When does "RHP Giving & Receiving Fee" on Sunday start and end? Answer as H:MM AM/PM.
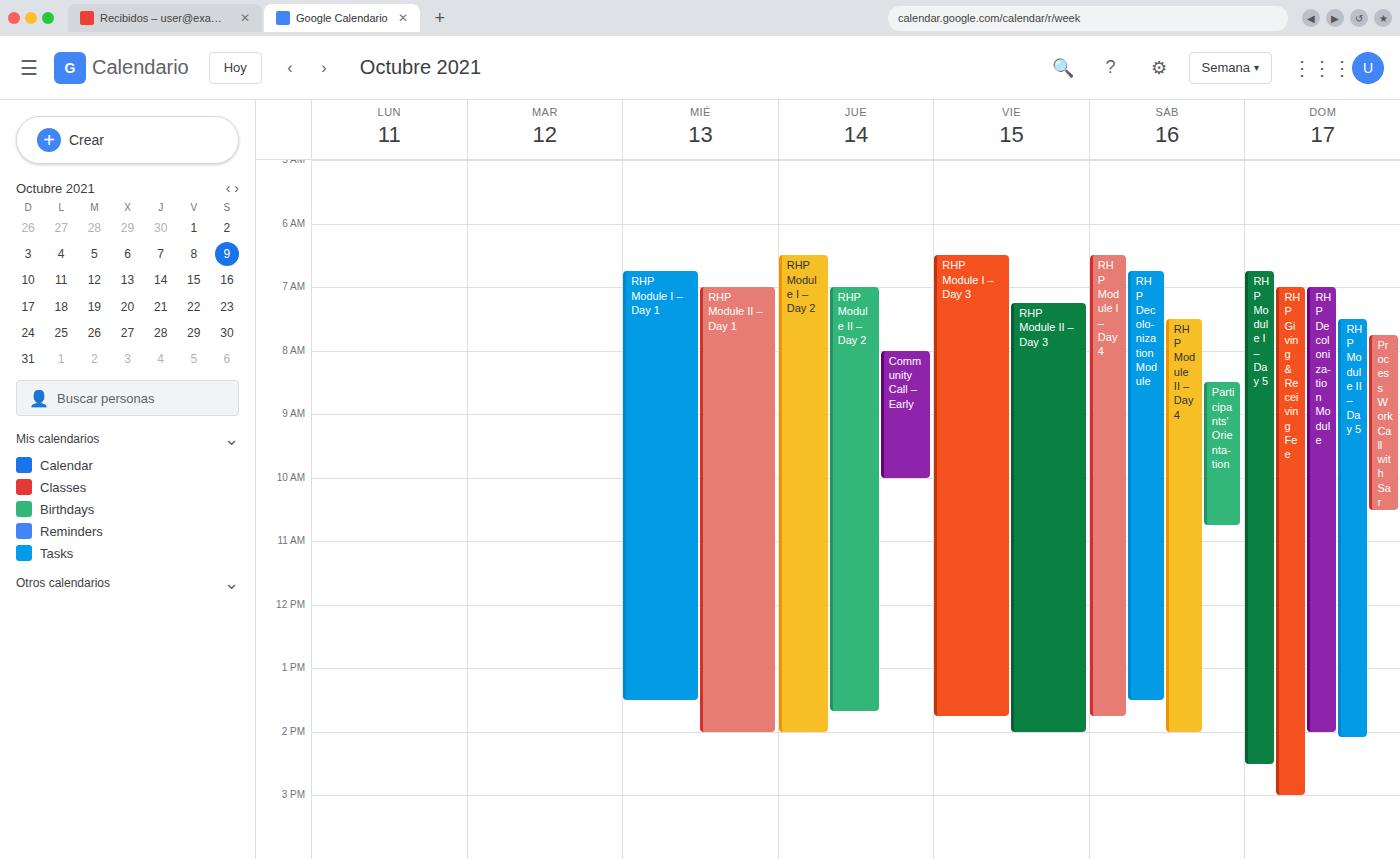
7:00 AM to 3:00 PM